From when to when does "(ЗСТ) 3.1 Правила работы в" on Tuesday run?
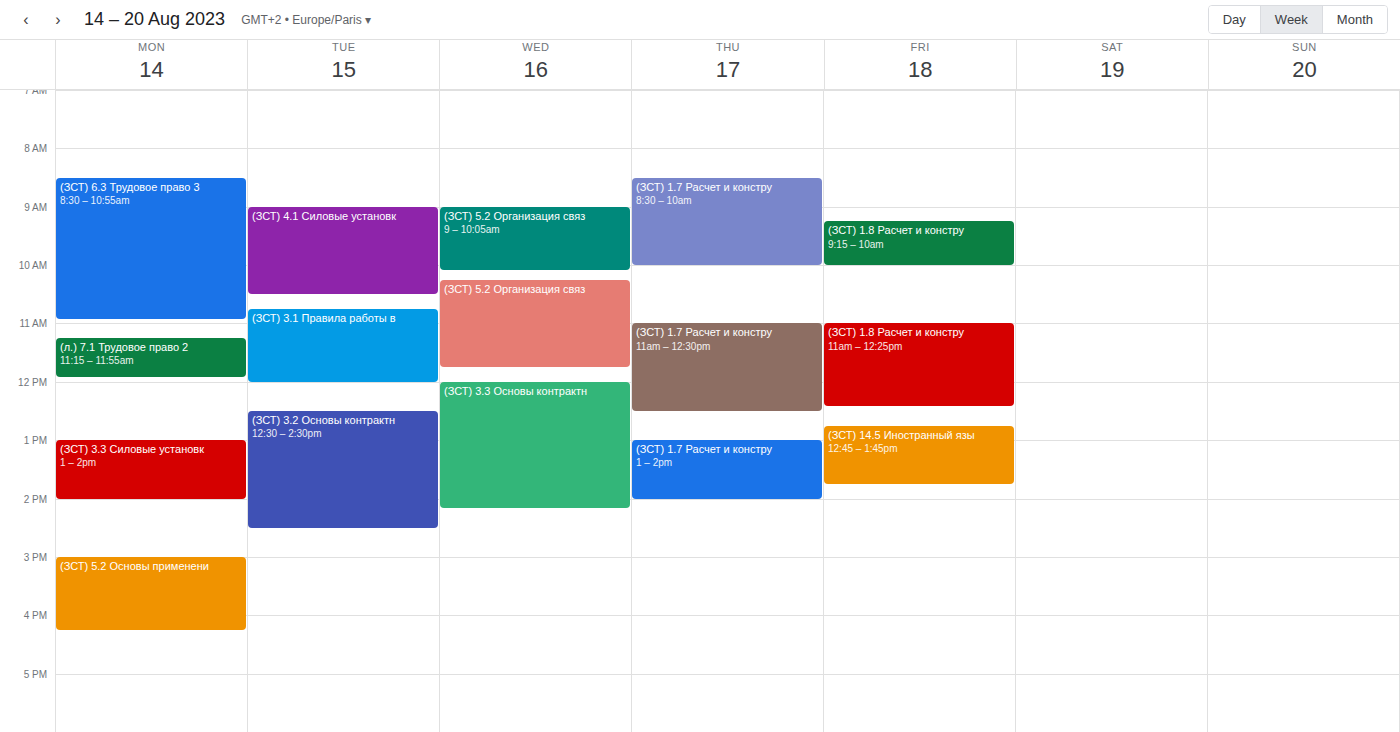
10:45 AM to 12:00 PM